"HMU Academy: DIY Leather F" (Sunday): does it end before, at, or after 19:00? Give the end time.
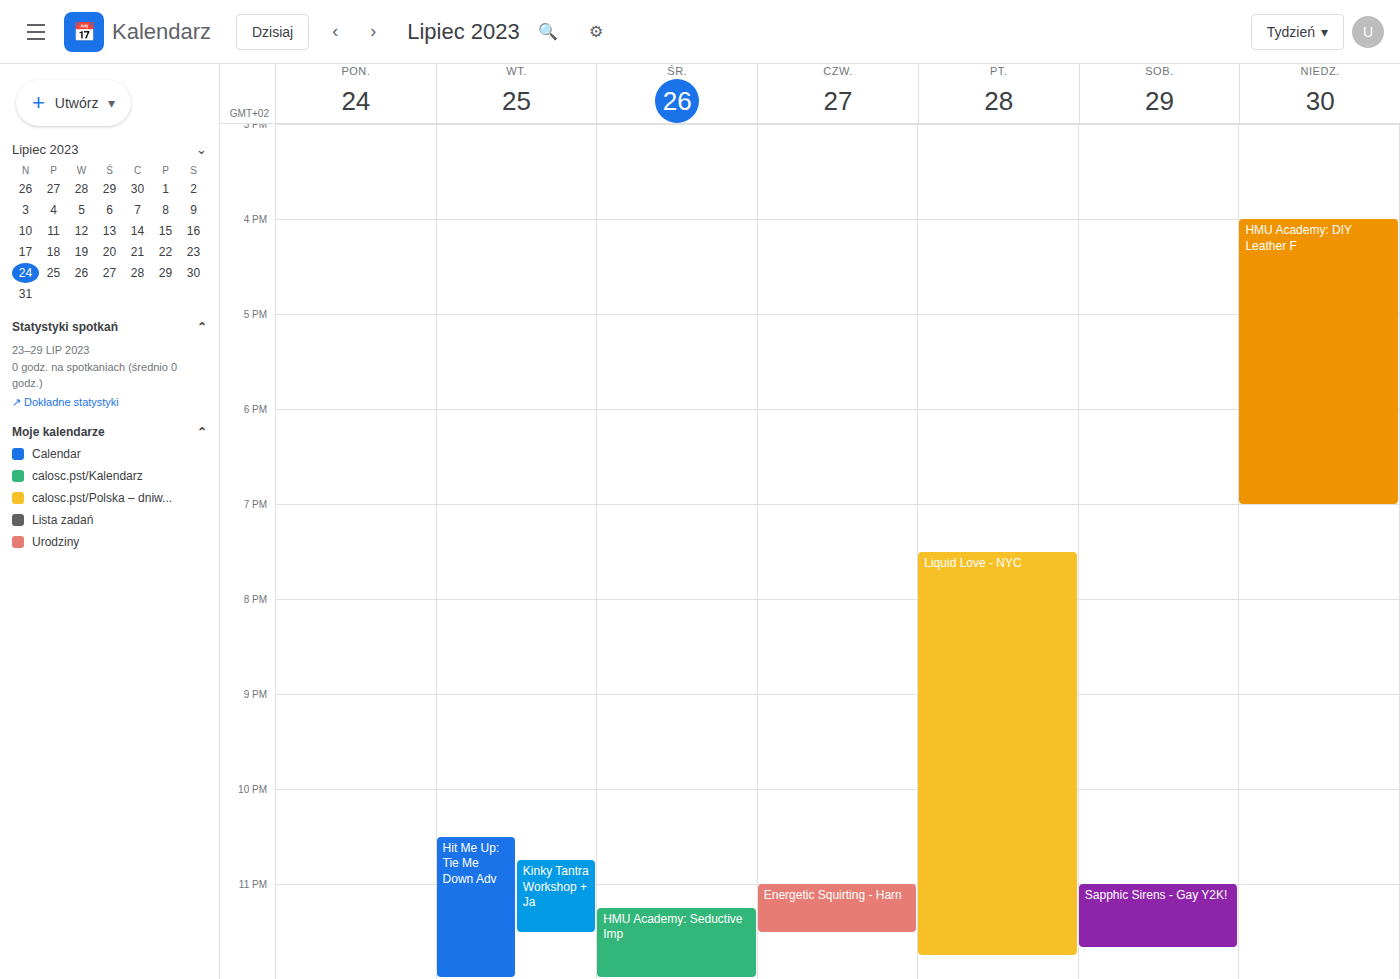
19:00 -- exactly at 19:00, on the 19:00 line.